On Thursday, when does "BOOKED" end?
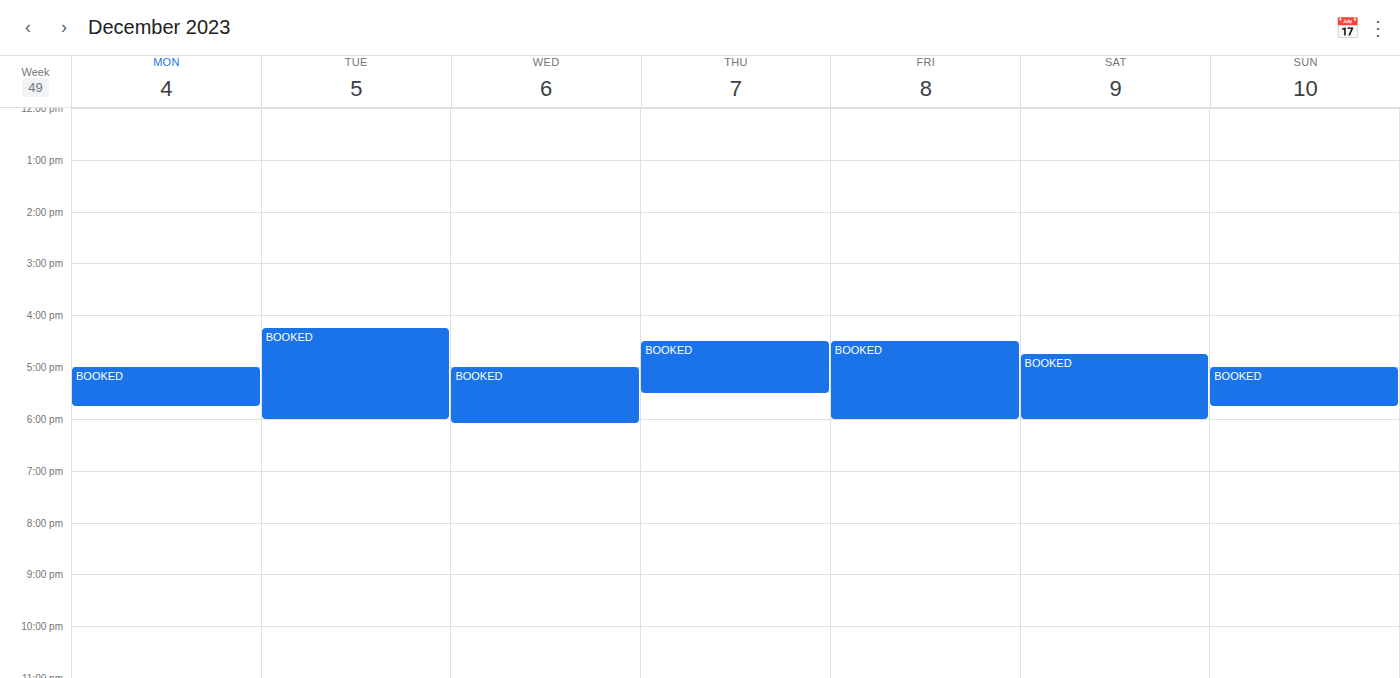
5:30 PM